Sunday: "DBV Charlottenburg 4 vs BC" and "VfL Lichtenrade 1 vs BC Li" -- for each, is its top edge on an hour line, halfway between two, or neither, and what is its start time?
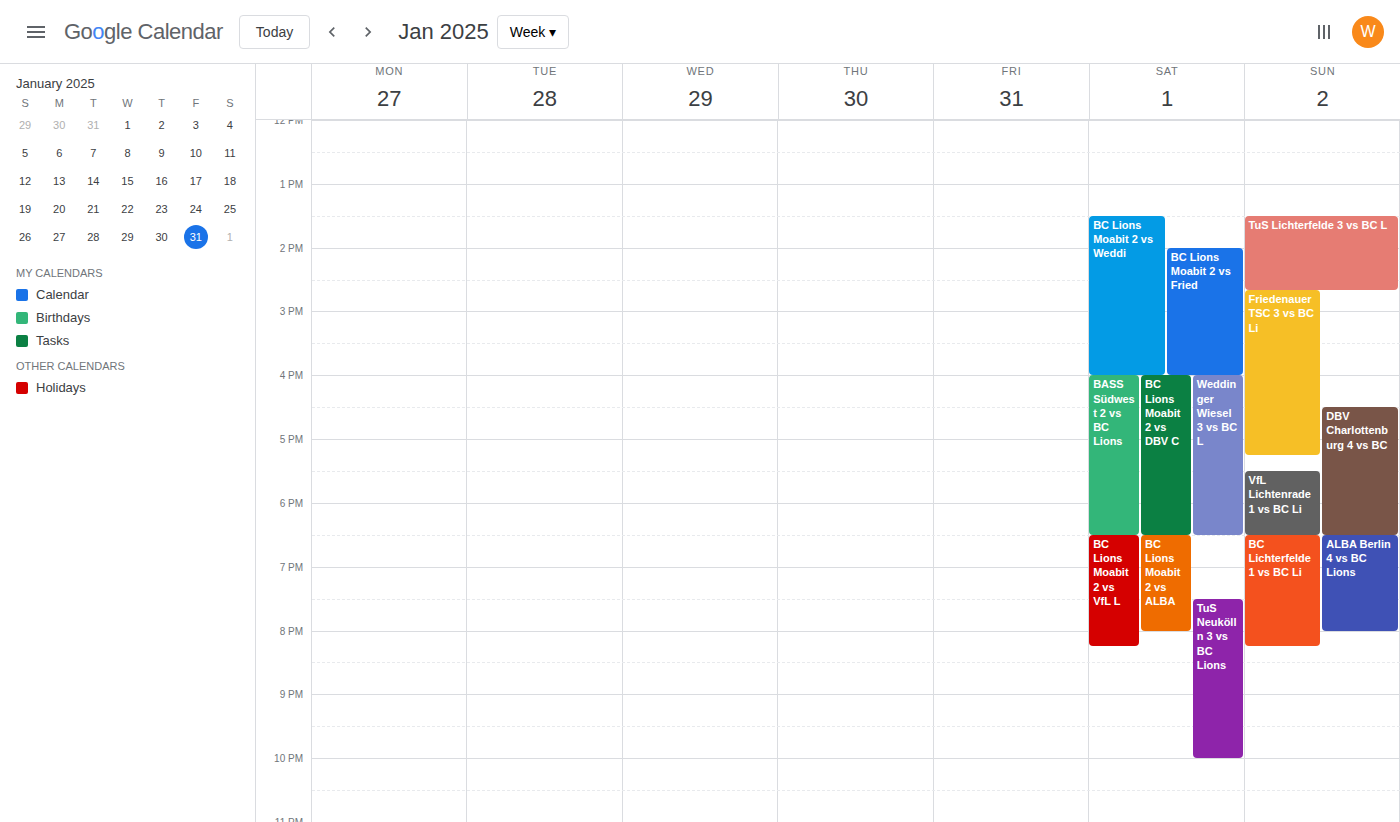
"DBV Charlottenburg 4 vs BC": 4:30 PM, halfway between the 4 PM and 5 PM lines. "VfL Lichtenrade 1 vs BC Li": 5:30 PM, halfway between the 5 PM and 6 PM lines.